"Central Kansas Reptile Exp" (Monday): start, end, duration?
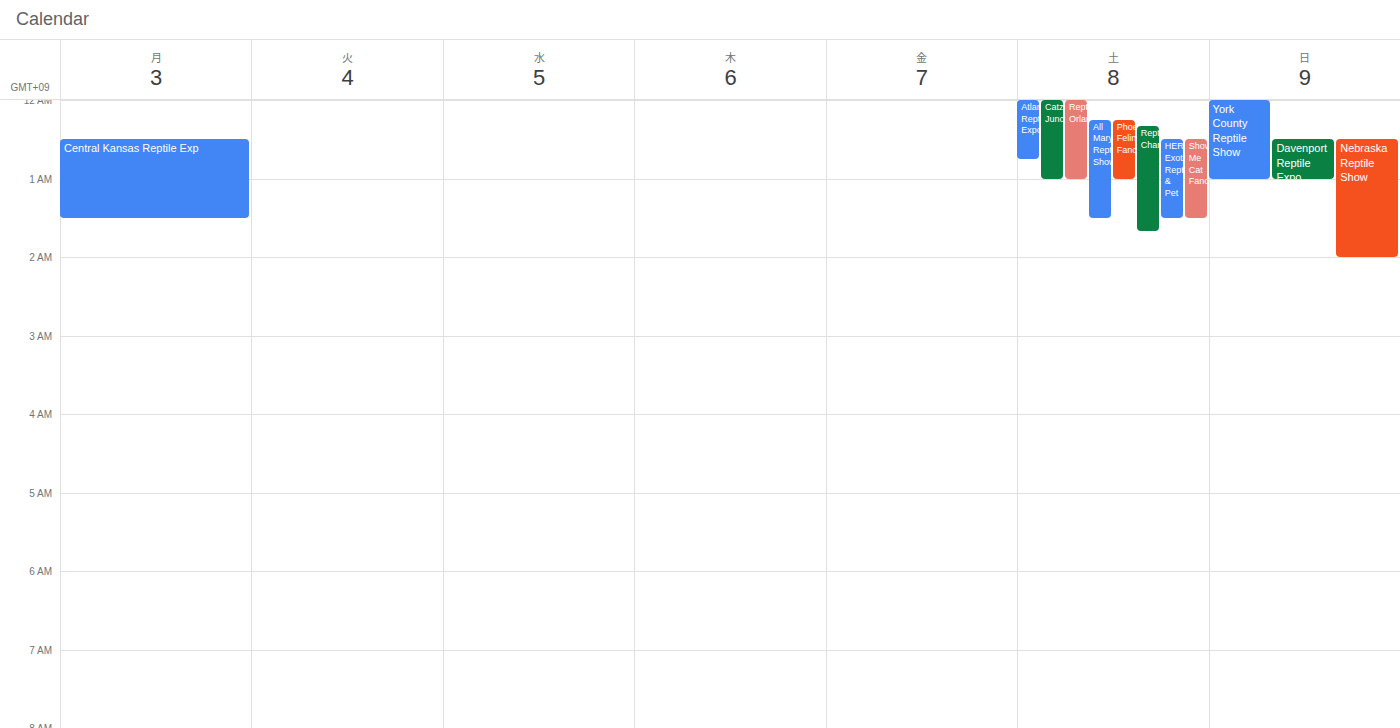
12:30 AM to 1:30 AM, 1 hour